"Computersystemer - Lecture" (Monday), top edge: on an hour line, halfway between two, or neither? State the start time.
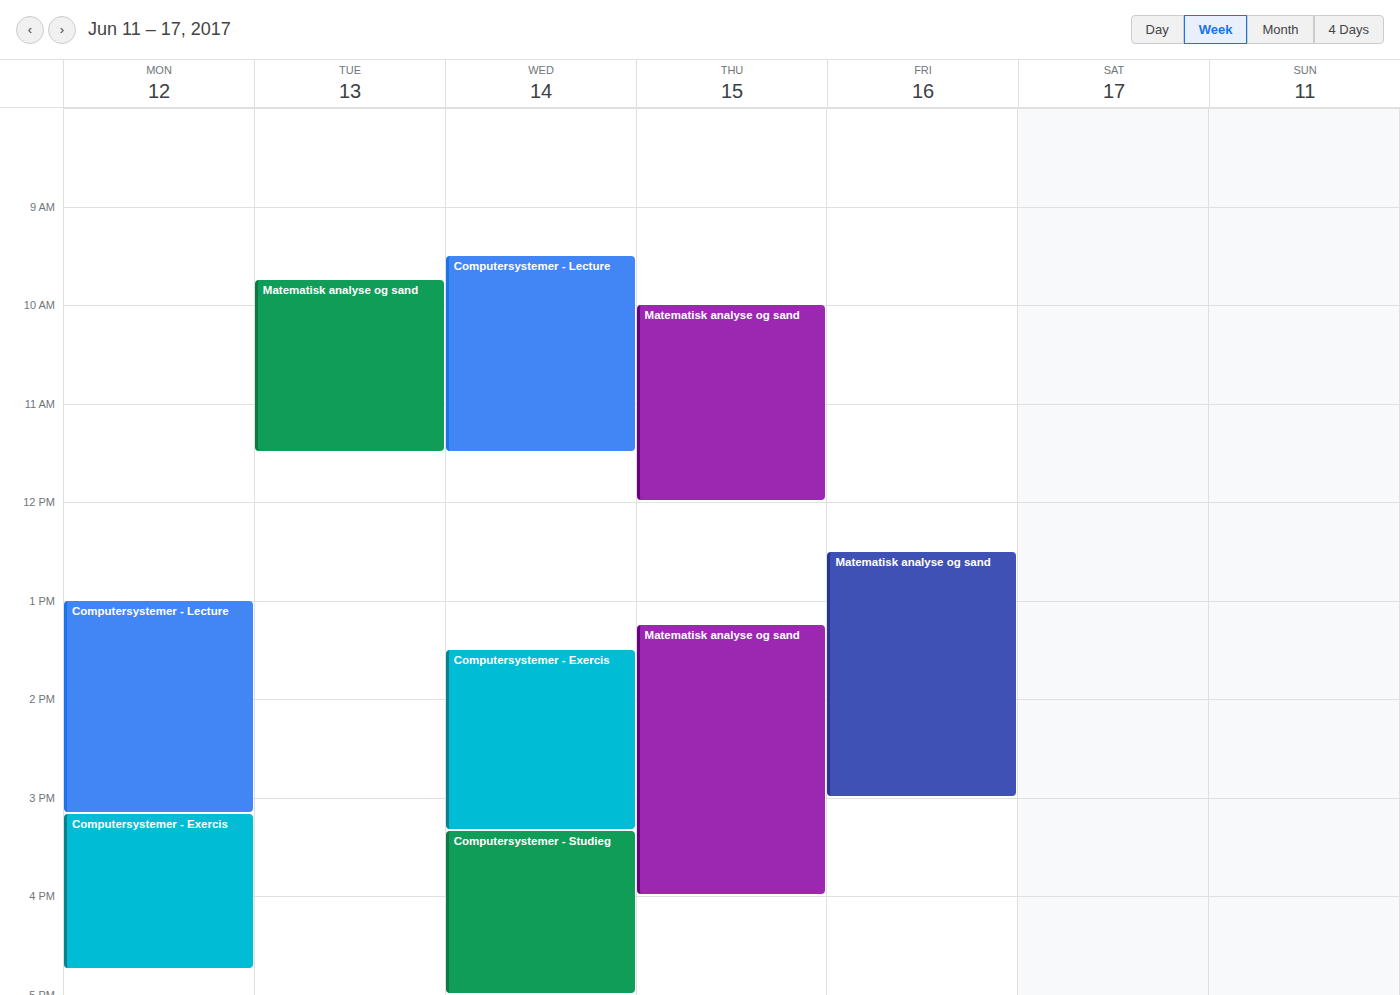
1:00 PM -- exactly on the 1 PM line.